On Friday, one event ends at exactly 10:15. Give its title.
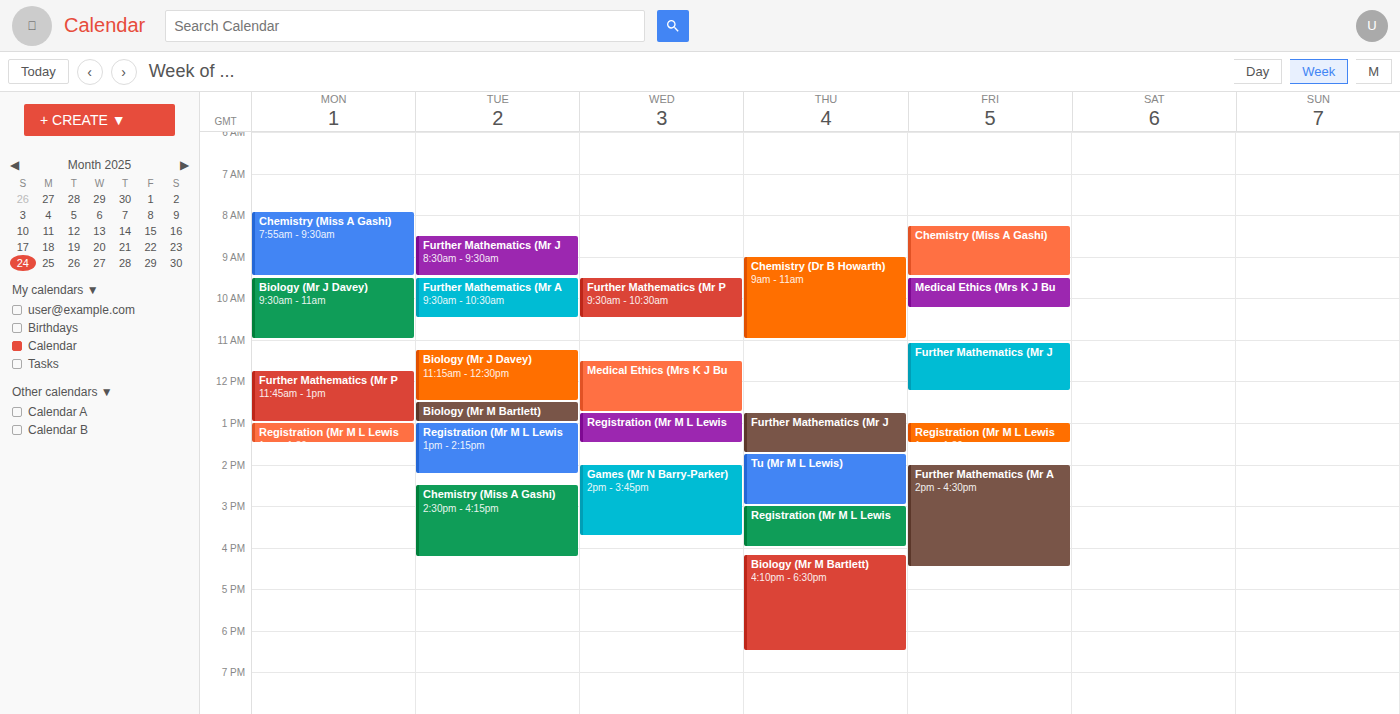
"Medical Ethics (Mrs K J Bu"